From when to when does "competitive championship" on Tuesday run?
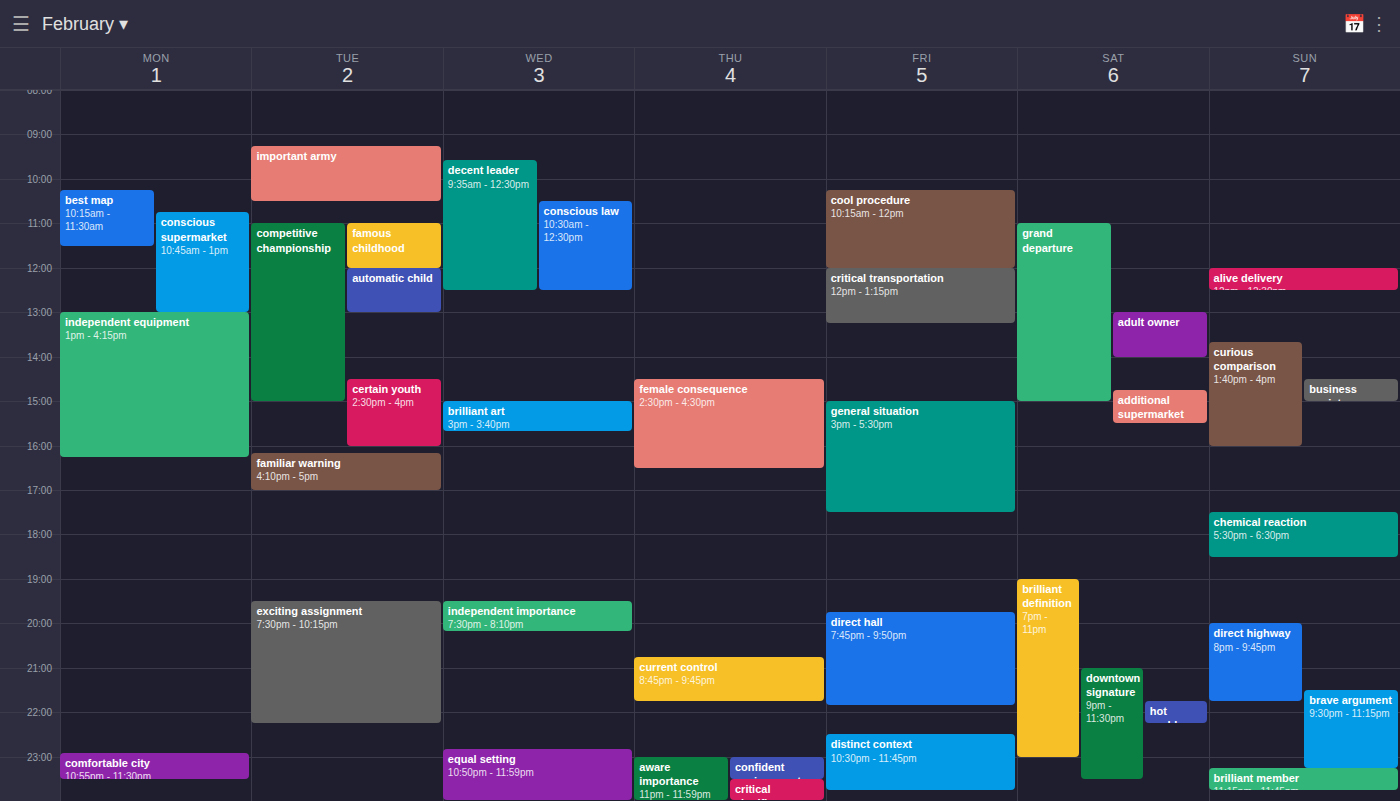
11:00 to 15:00